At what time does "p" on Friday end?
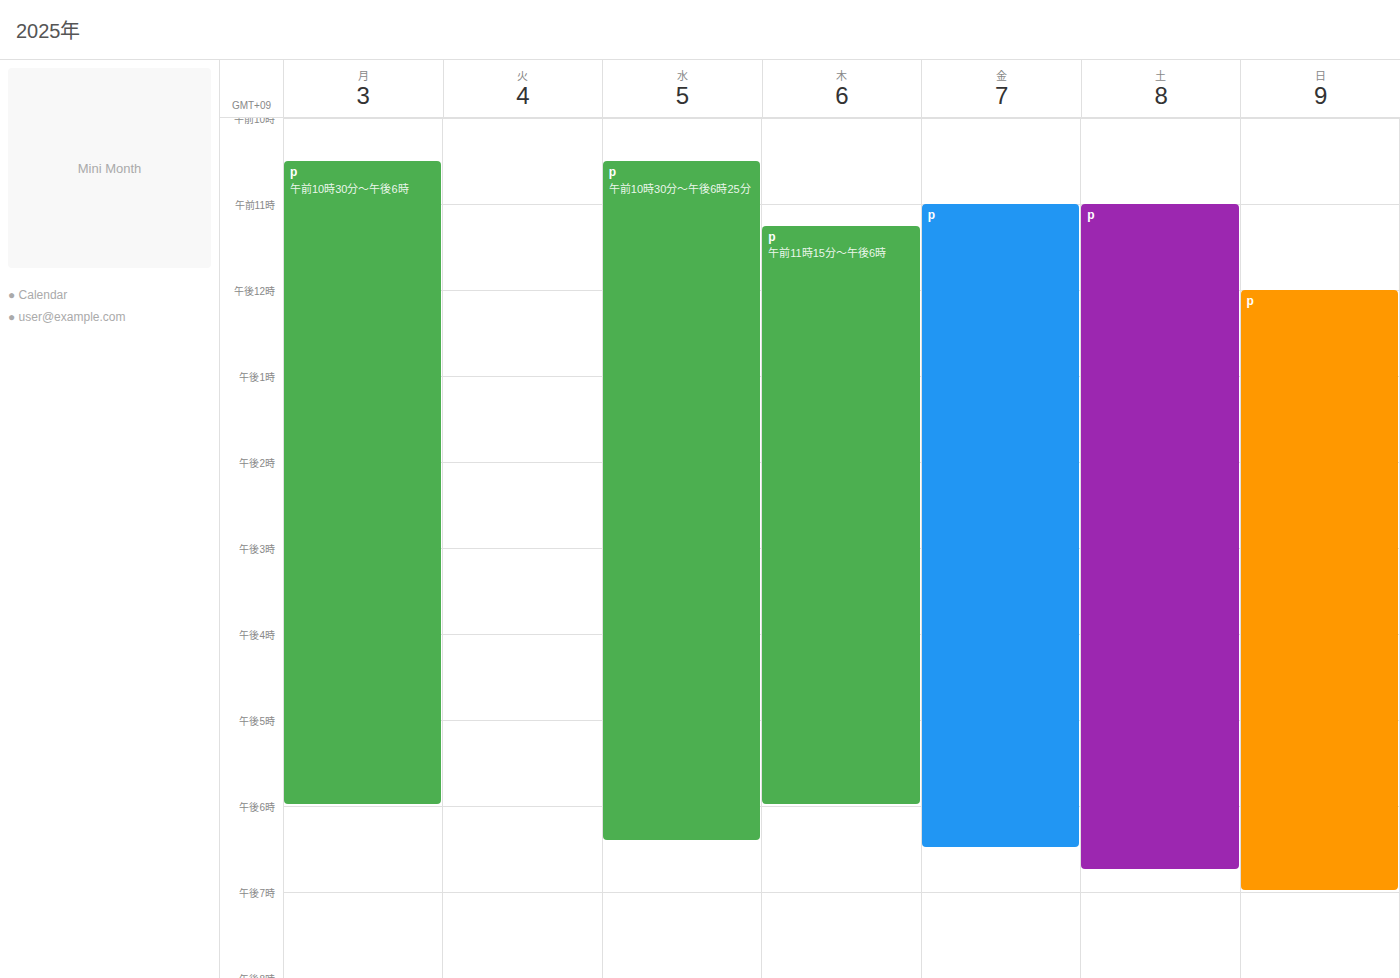
6:30 PM